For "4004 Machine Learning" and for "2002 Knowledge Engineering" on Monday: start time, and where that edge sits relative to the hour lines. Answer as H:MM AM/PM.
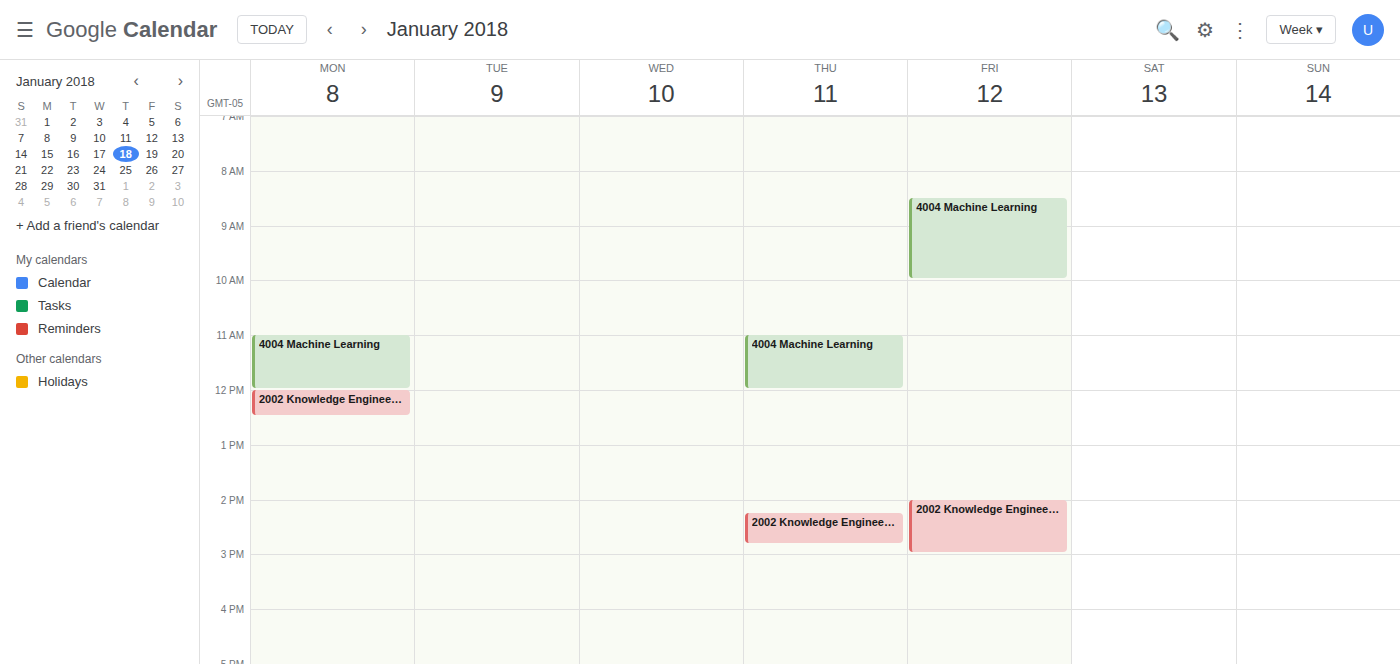
"4004 Machine Learning": 11:00 AM, exactly on the 11 AM line. "2002 Knowledge Engineering": 12:00 PM, exactly on the 12 PM line.